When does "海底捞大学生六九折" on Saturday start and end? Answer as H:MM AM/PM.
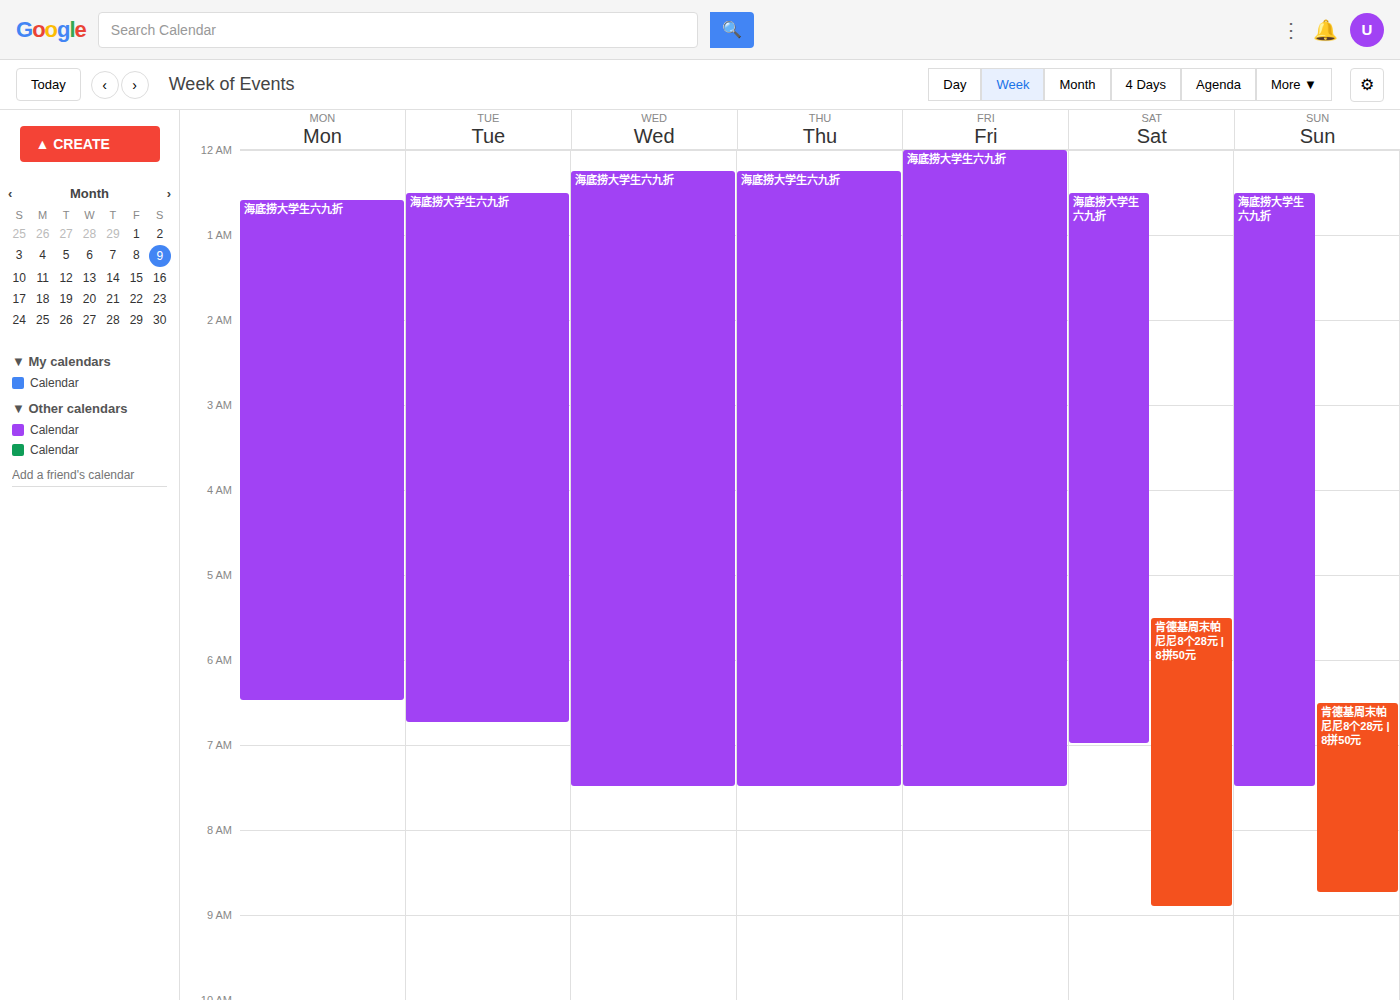
12:30 AM to 7:00 AM